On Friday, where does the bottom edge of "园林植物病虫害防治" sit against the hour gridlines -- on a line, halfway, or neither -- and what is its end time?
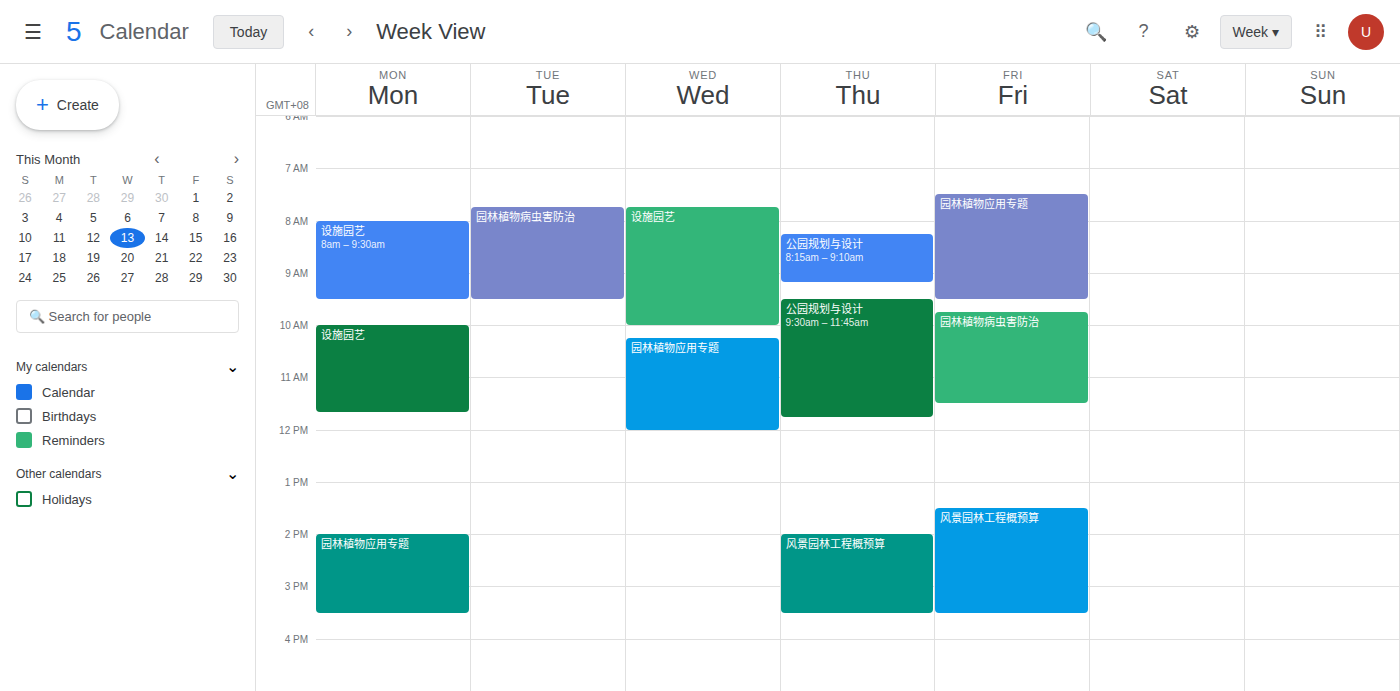
11:30 AM -- halfway between the 11 AM and 12 PM lines.